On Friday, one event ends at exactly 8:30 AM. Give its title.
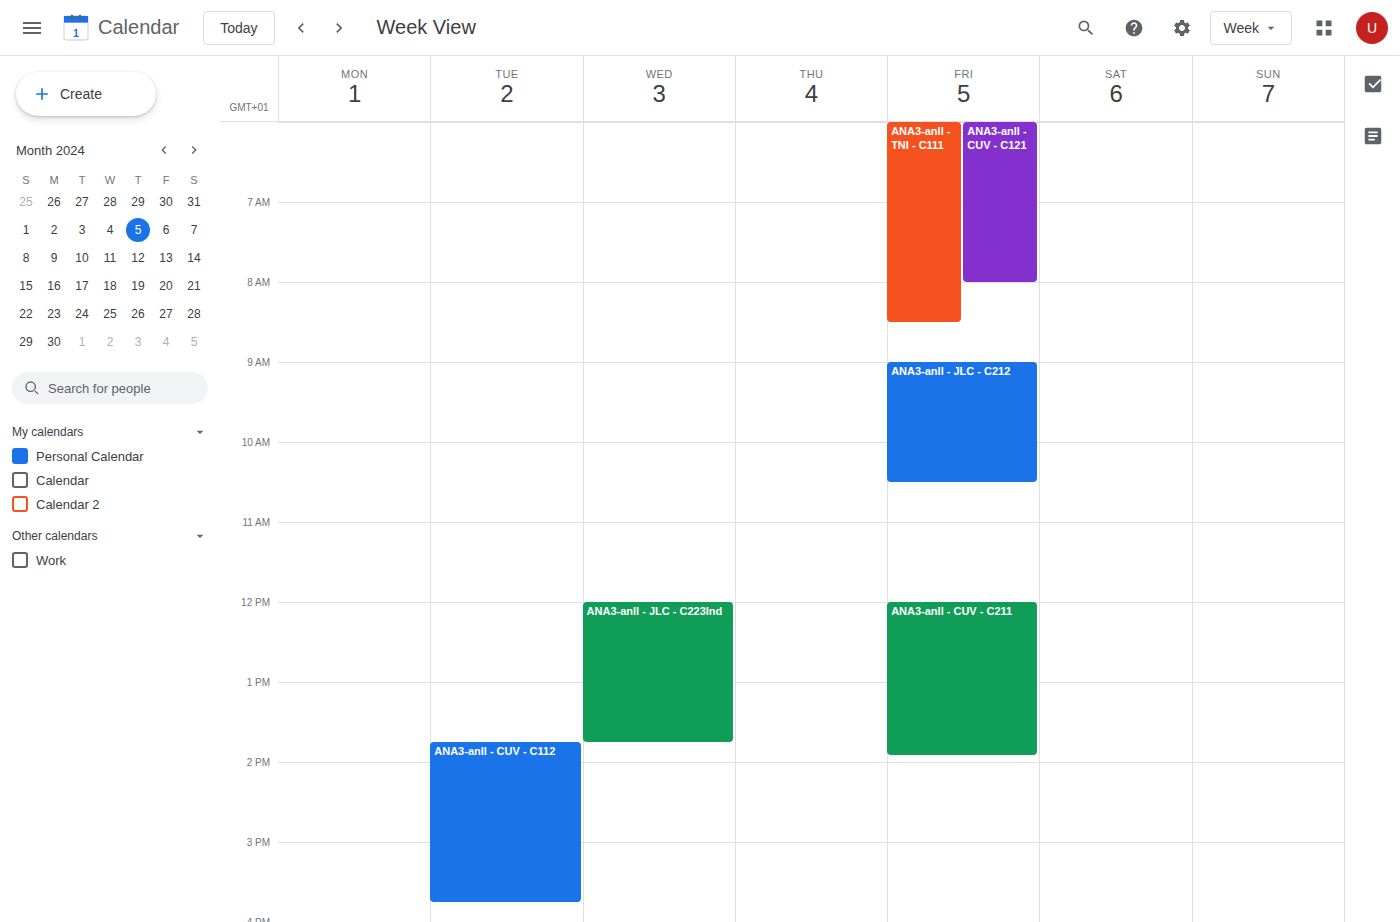
"ANA3-anll - TNI - C111"